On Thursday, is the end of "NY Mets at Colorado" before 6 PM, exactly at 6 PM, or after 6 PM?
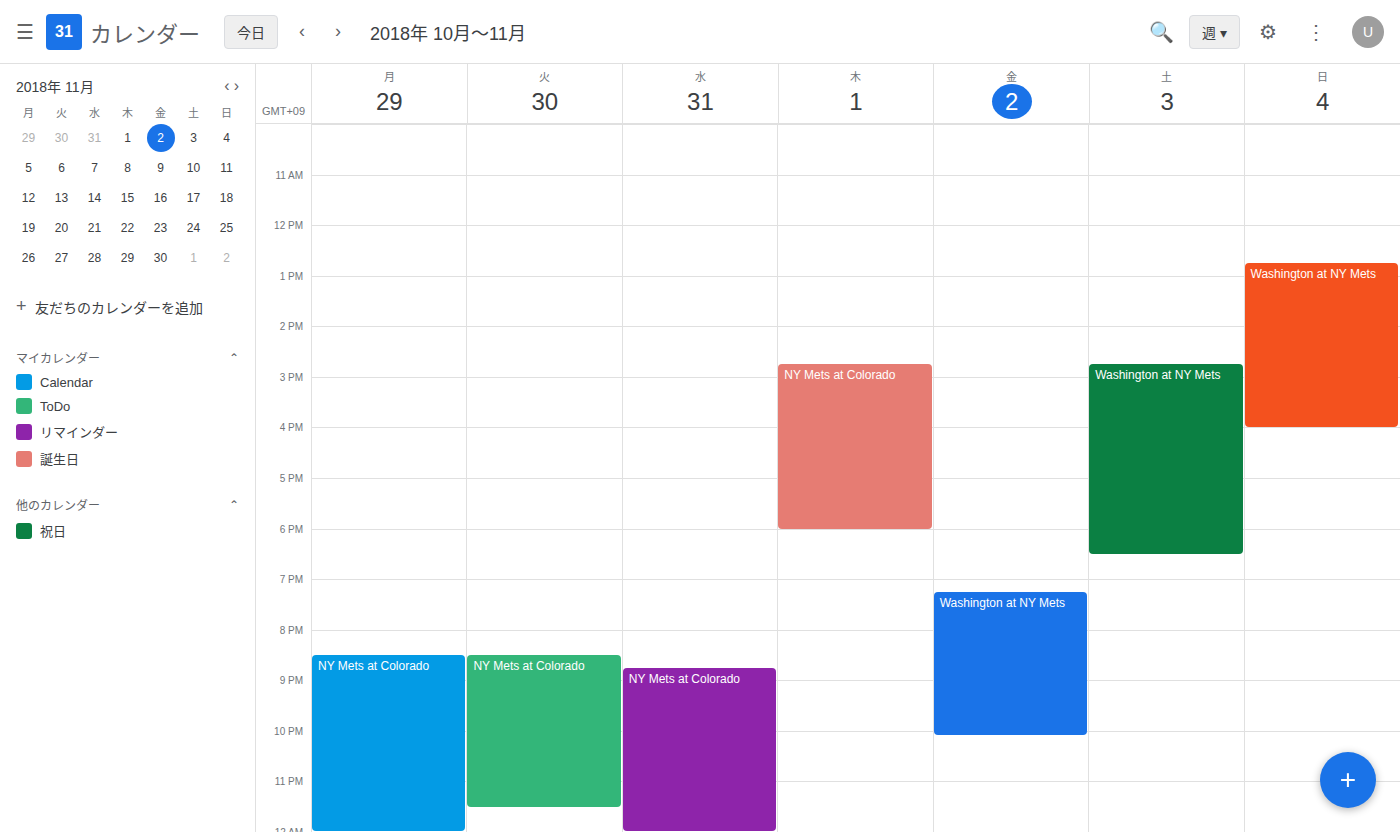
6:00 PM -- exactly at 6 PM, on the 6 PM line.